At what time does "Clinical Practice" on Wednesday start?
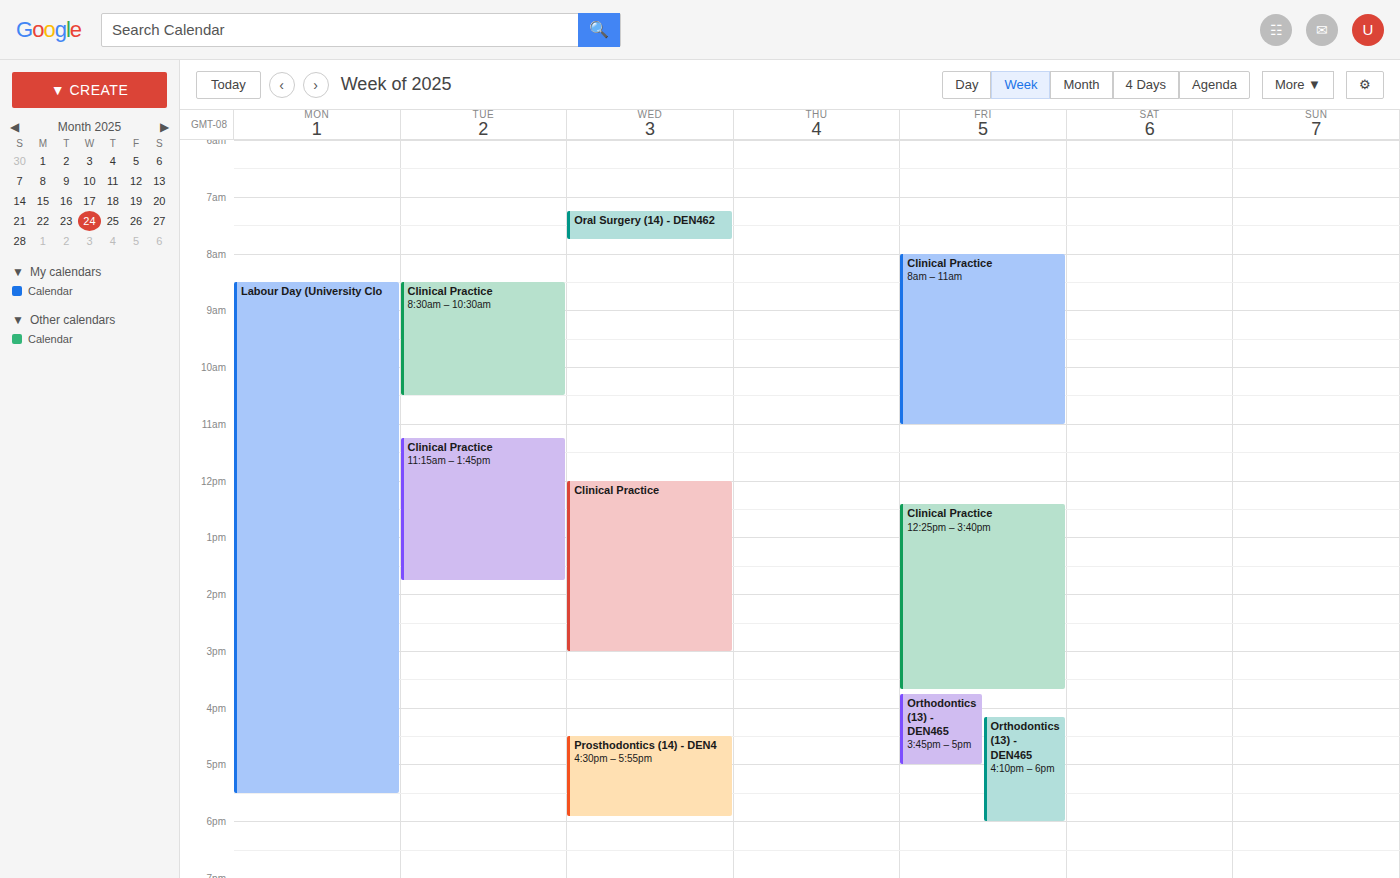
12:00 PM